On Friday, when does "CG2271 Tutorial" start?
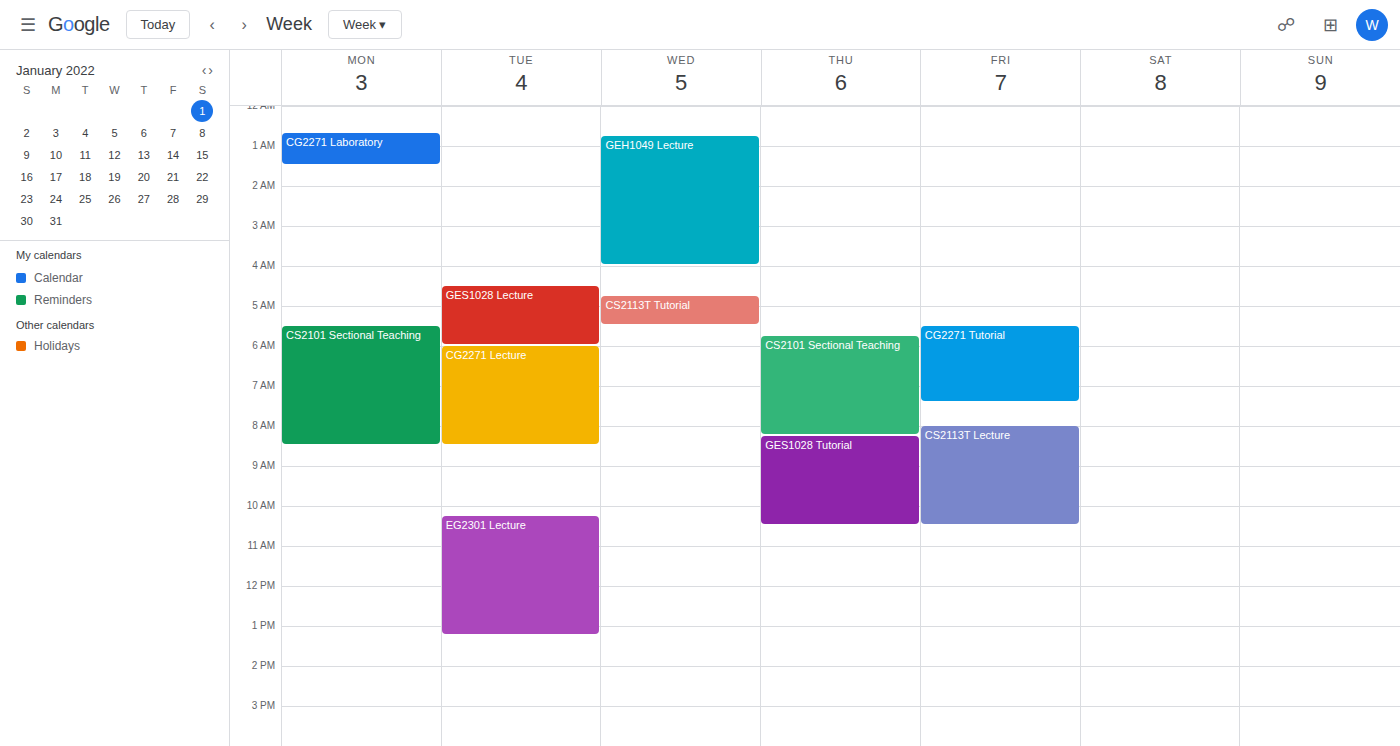
5:30 AM